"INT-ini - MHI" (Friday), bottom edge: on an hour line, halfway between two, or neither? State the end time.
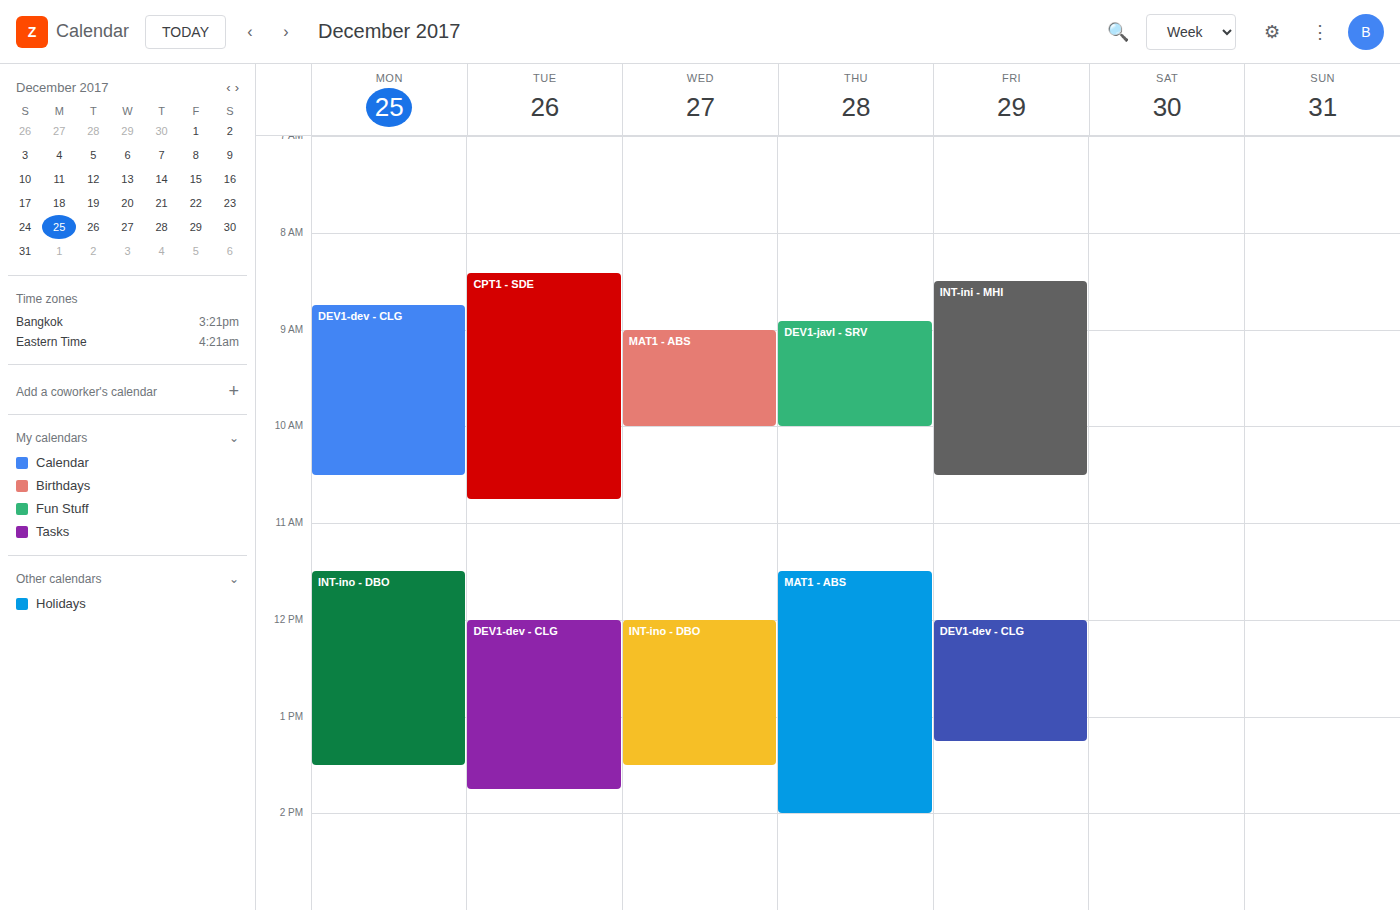
10:30 AM -- halfway between the 10 AM and 11 AM lines.